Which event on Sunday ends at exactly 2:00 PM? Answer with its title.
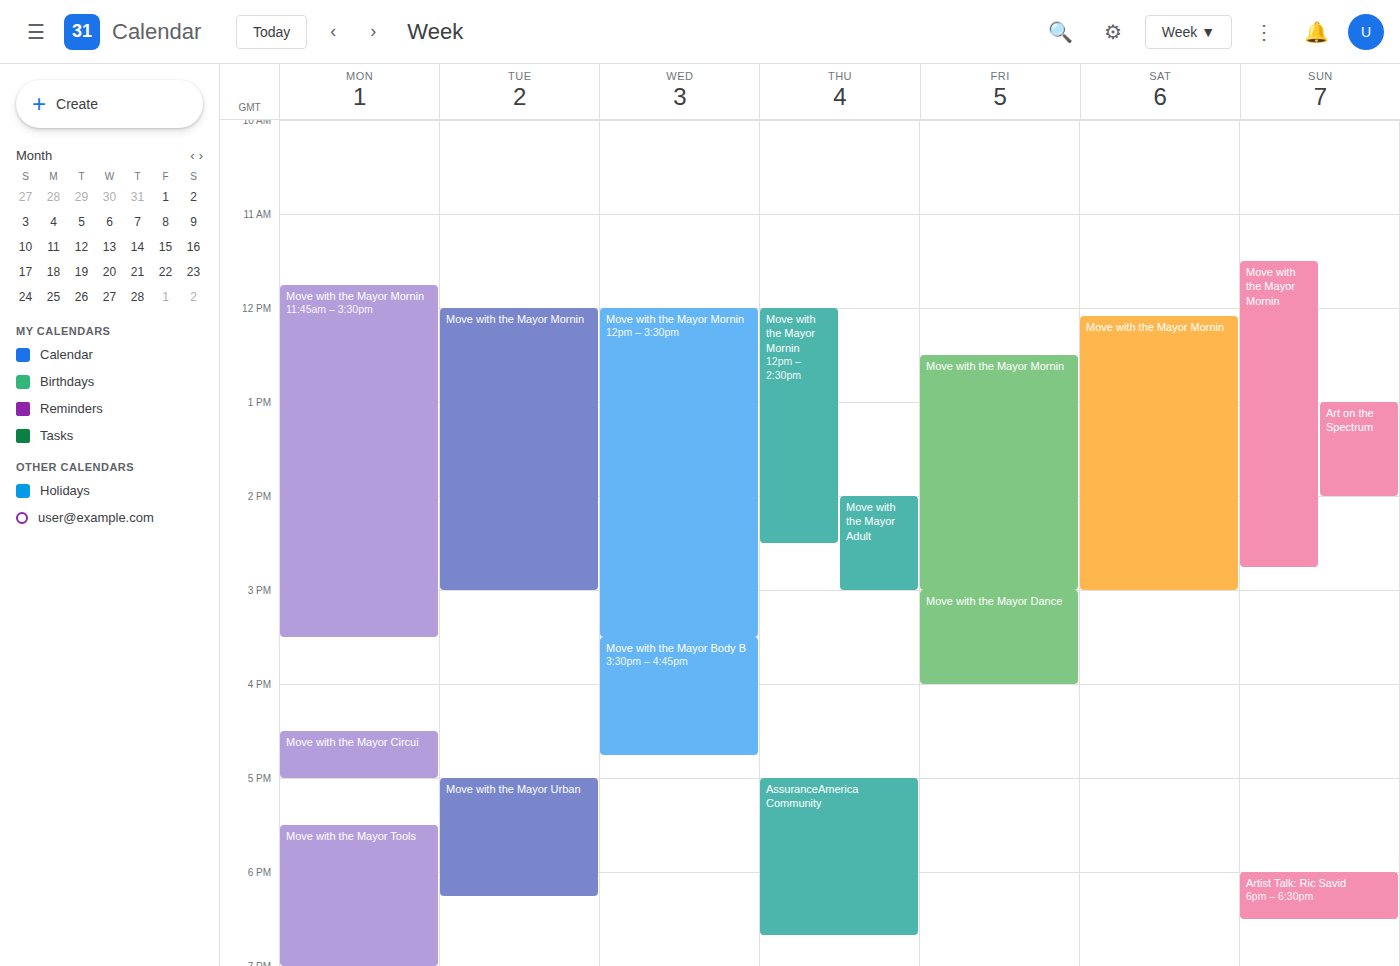
"Art on the Spectrum"